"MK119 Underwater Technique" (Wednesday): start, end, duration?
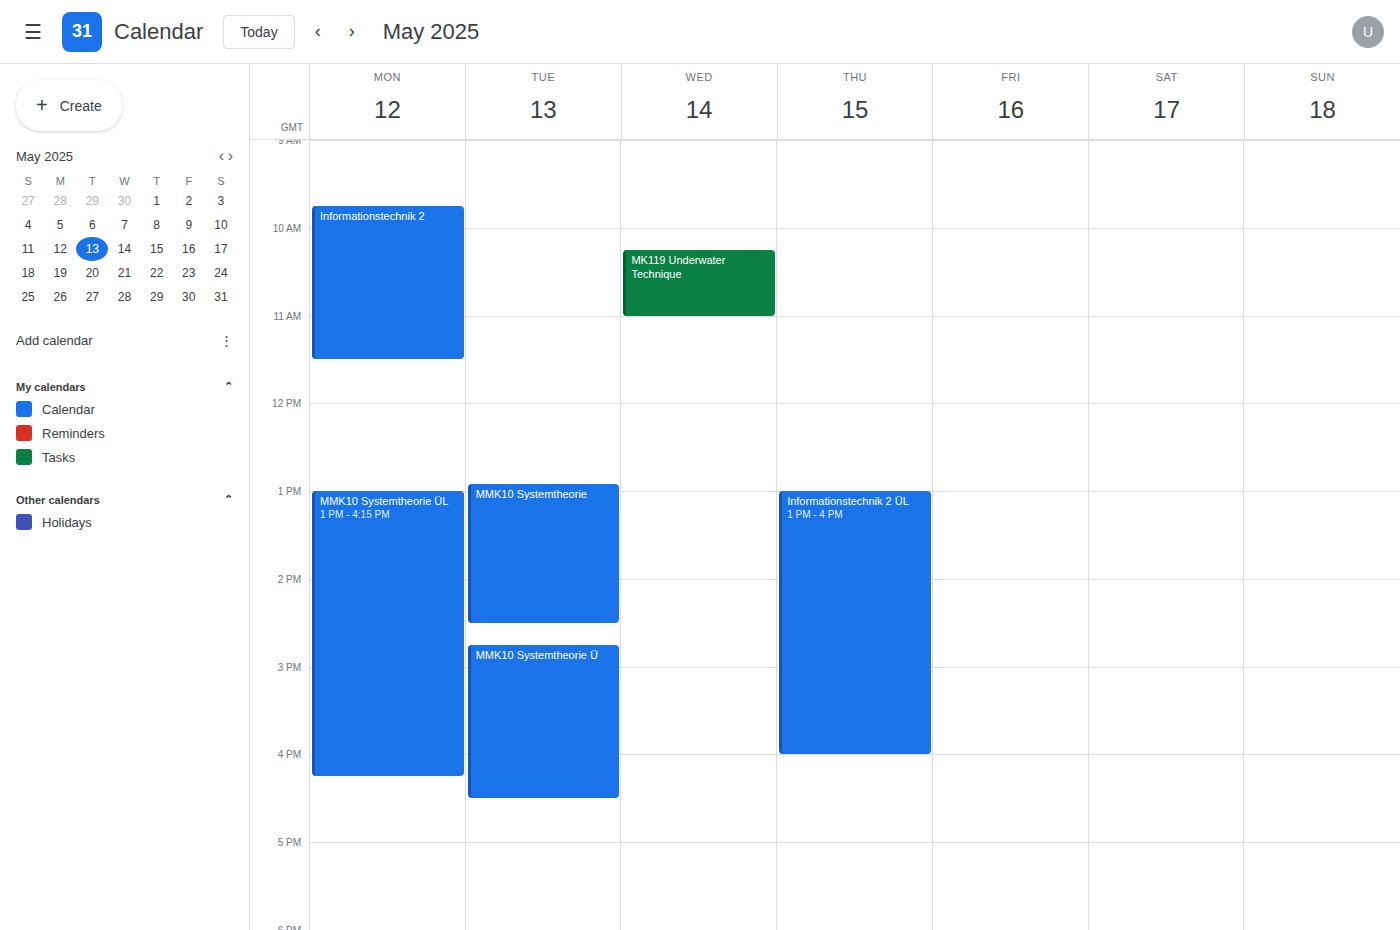
10:15 AM to 11:00 AM, 45 minutes